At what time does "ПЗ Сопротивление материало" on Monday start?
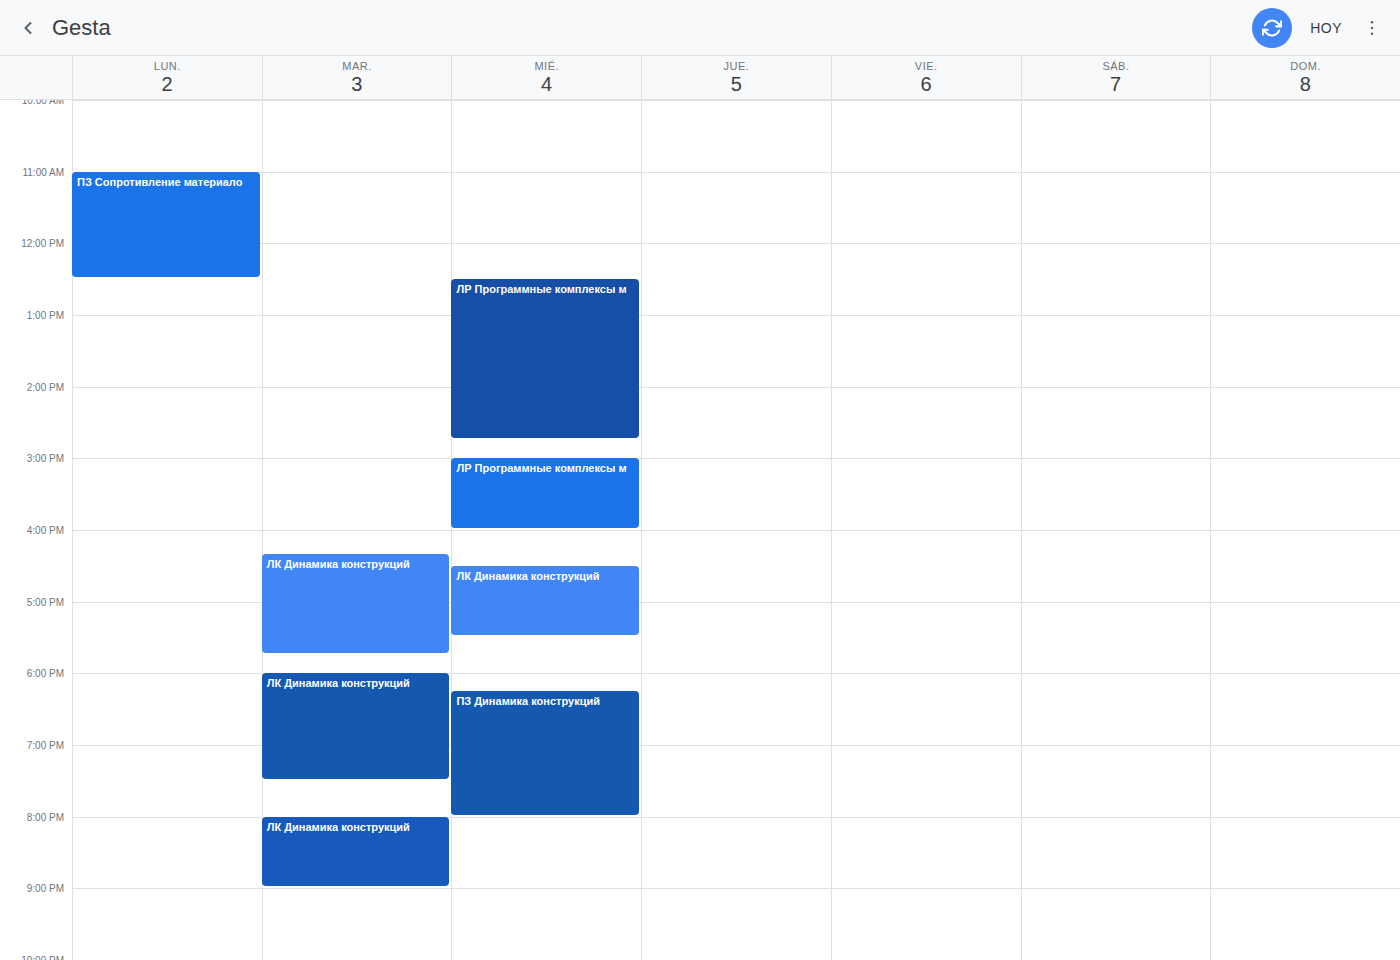
11:00 AM